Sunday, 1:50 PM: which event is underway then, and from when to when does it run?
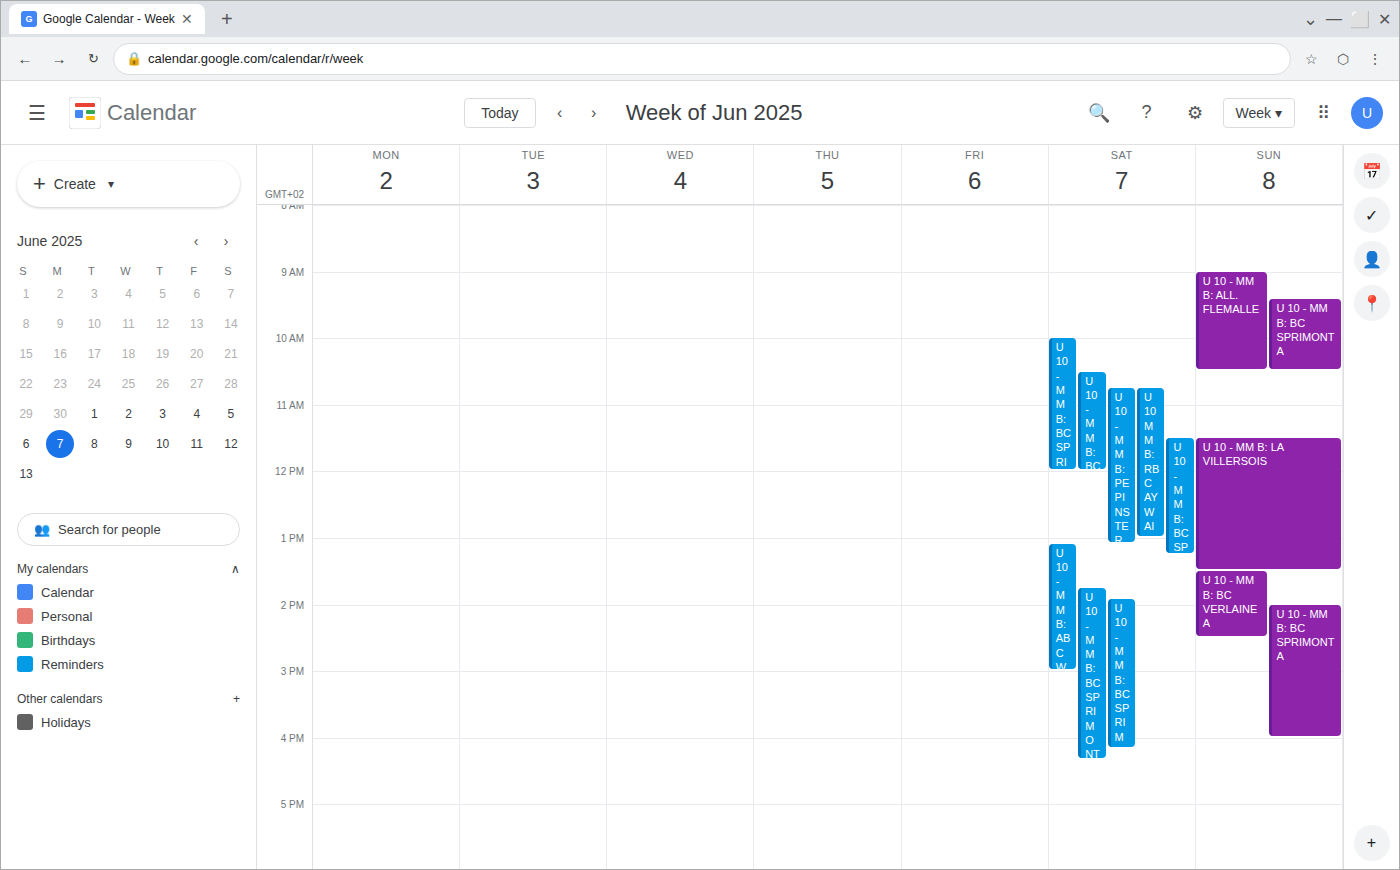
"U 10 - MM B: BC VERLAINE A", 1:30 PM to 2:30 PM